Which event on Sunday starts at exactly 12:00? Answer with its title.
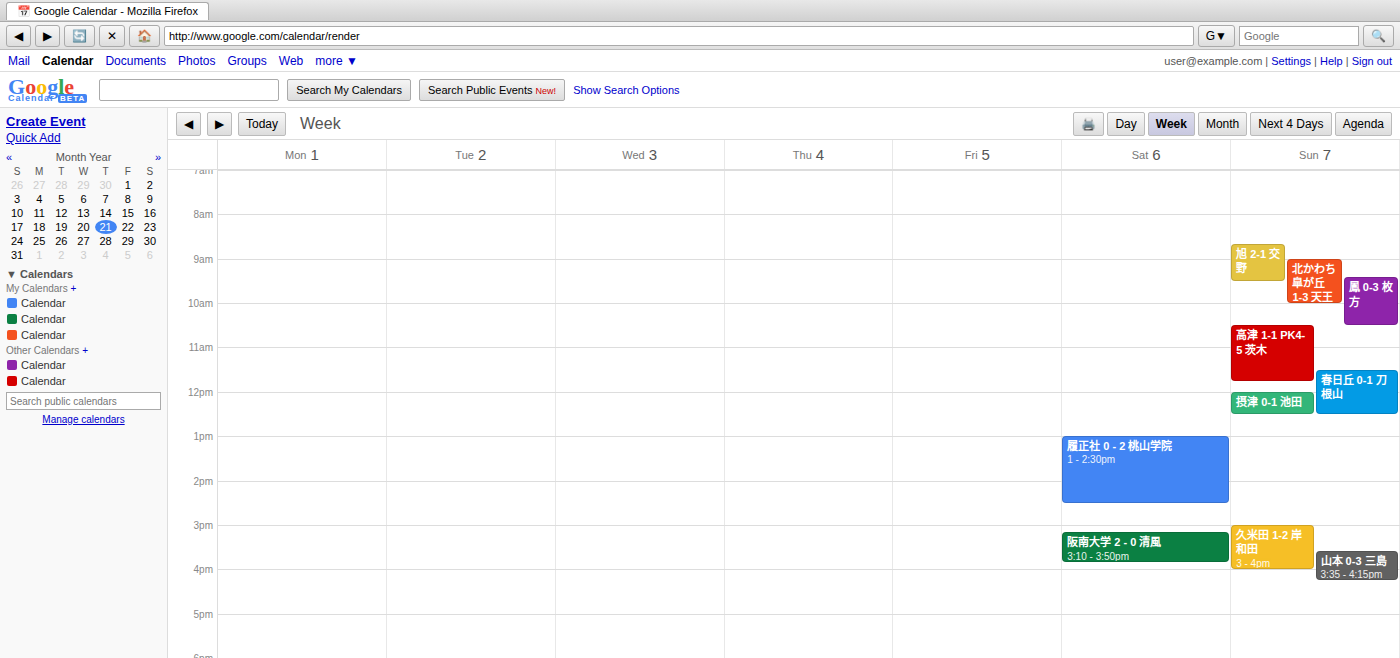
"摂津 0-1 池田"